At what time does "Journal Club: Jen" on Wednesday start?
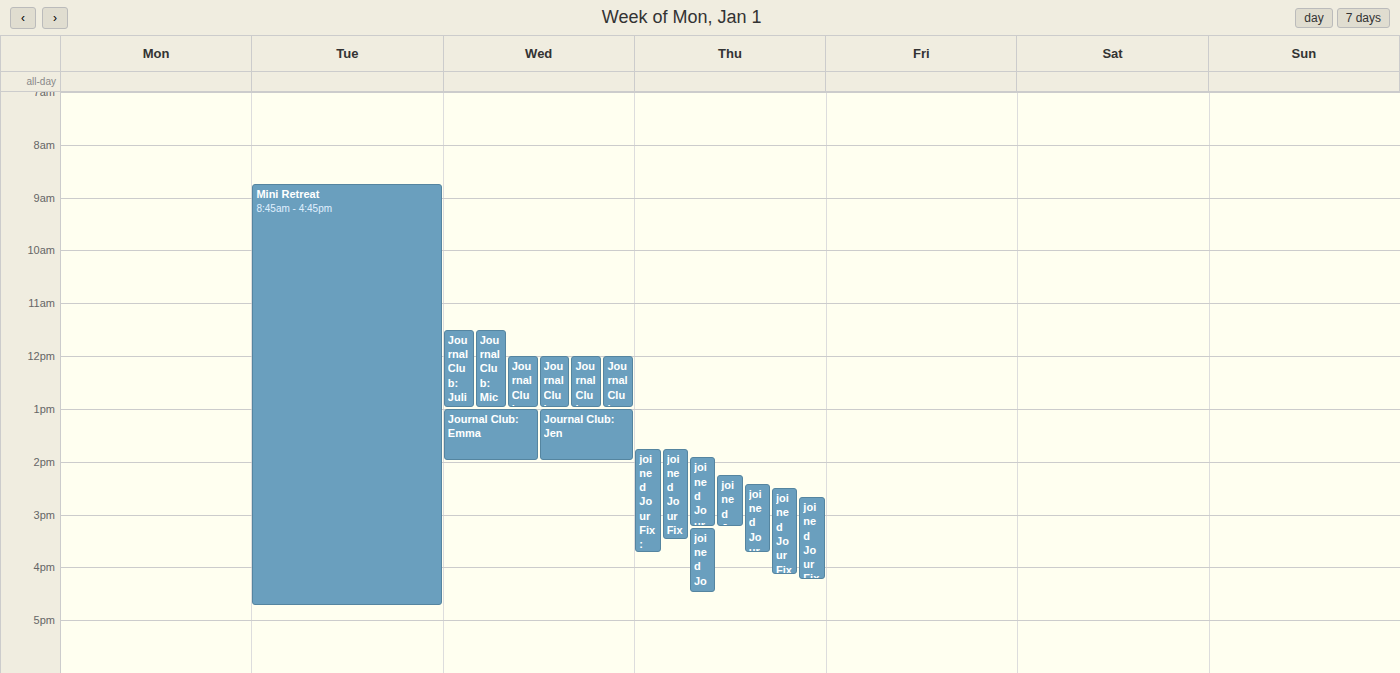
1:00 PM